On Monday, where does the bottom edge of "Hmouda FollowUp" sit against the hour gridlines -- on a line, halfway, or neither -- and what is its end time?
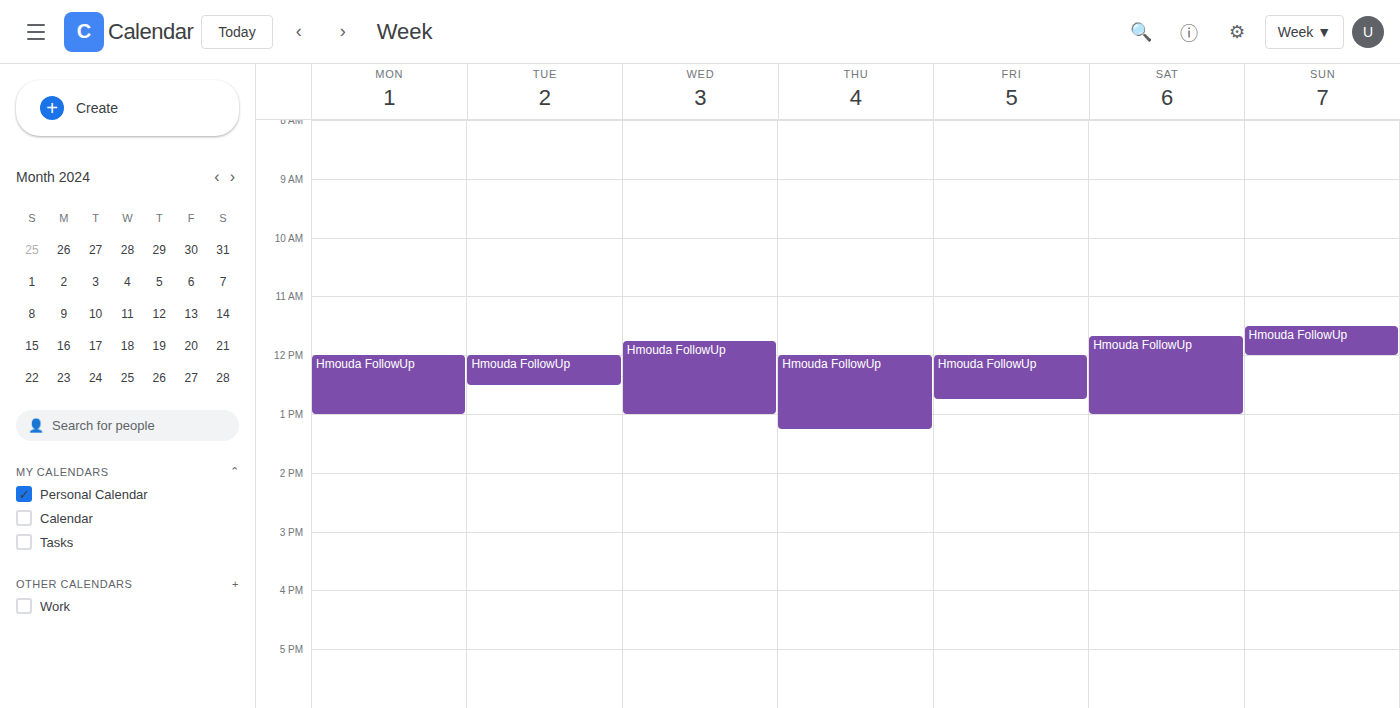
1:00 PM -- exactly on the 1 PM line.